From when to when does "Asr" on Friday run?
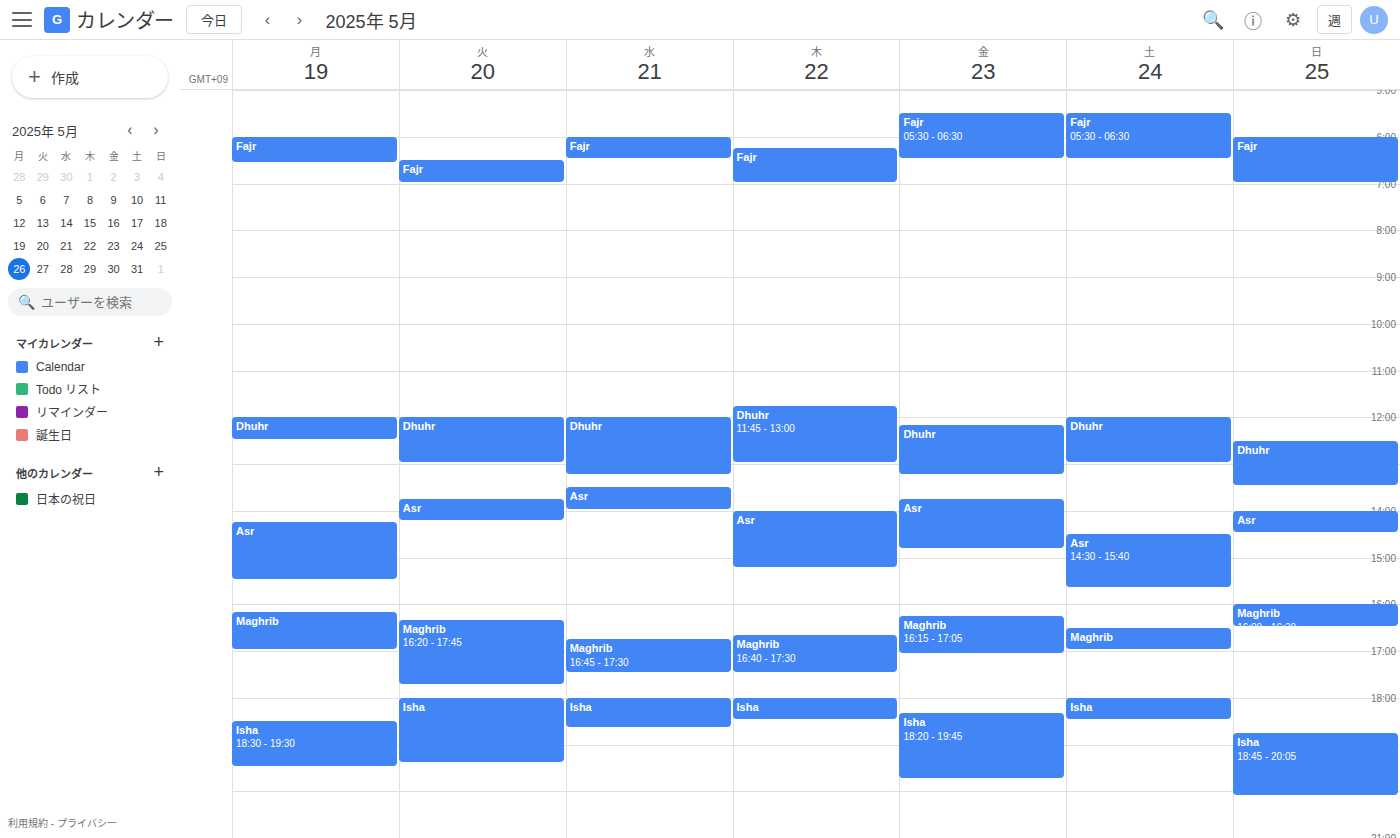
1:45 PM to 2:50 PM